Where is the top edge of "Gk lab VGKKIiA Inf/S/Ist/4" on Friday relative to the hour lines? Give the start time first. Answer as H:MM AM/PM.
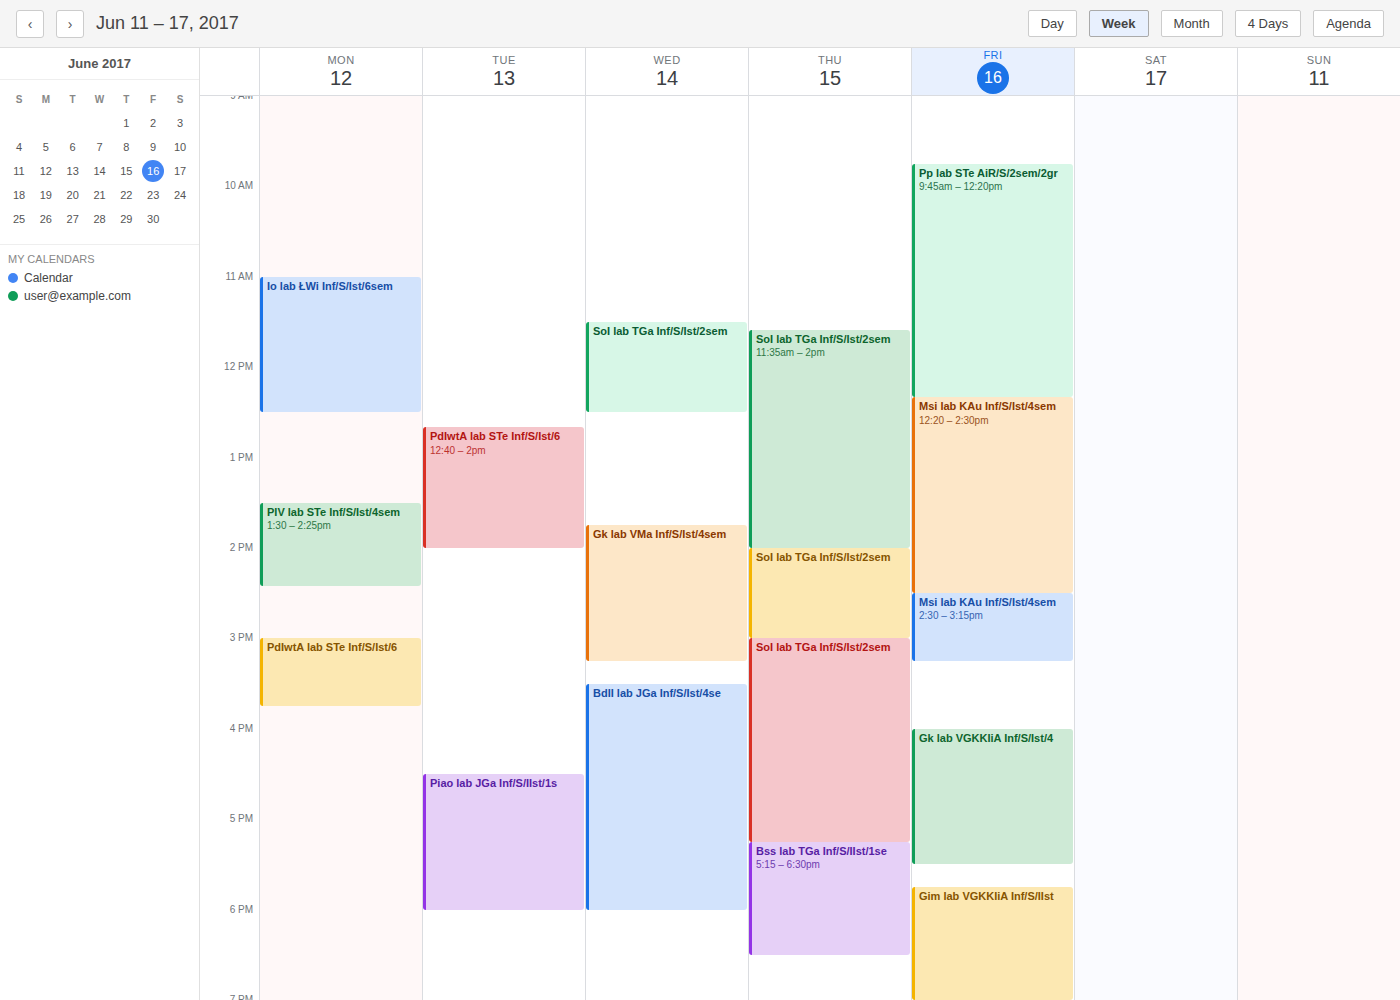
4:00 PM -- exactly on the 4 PM line.